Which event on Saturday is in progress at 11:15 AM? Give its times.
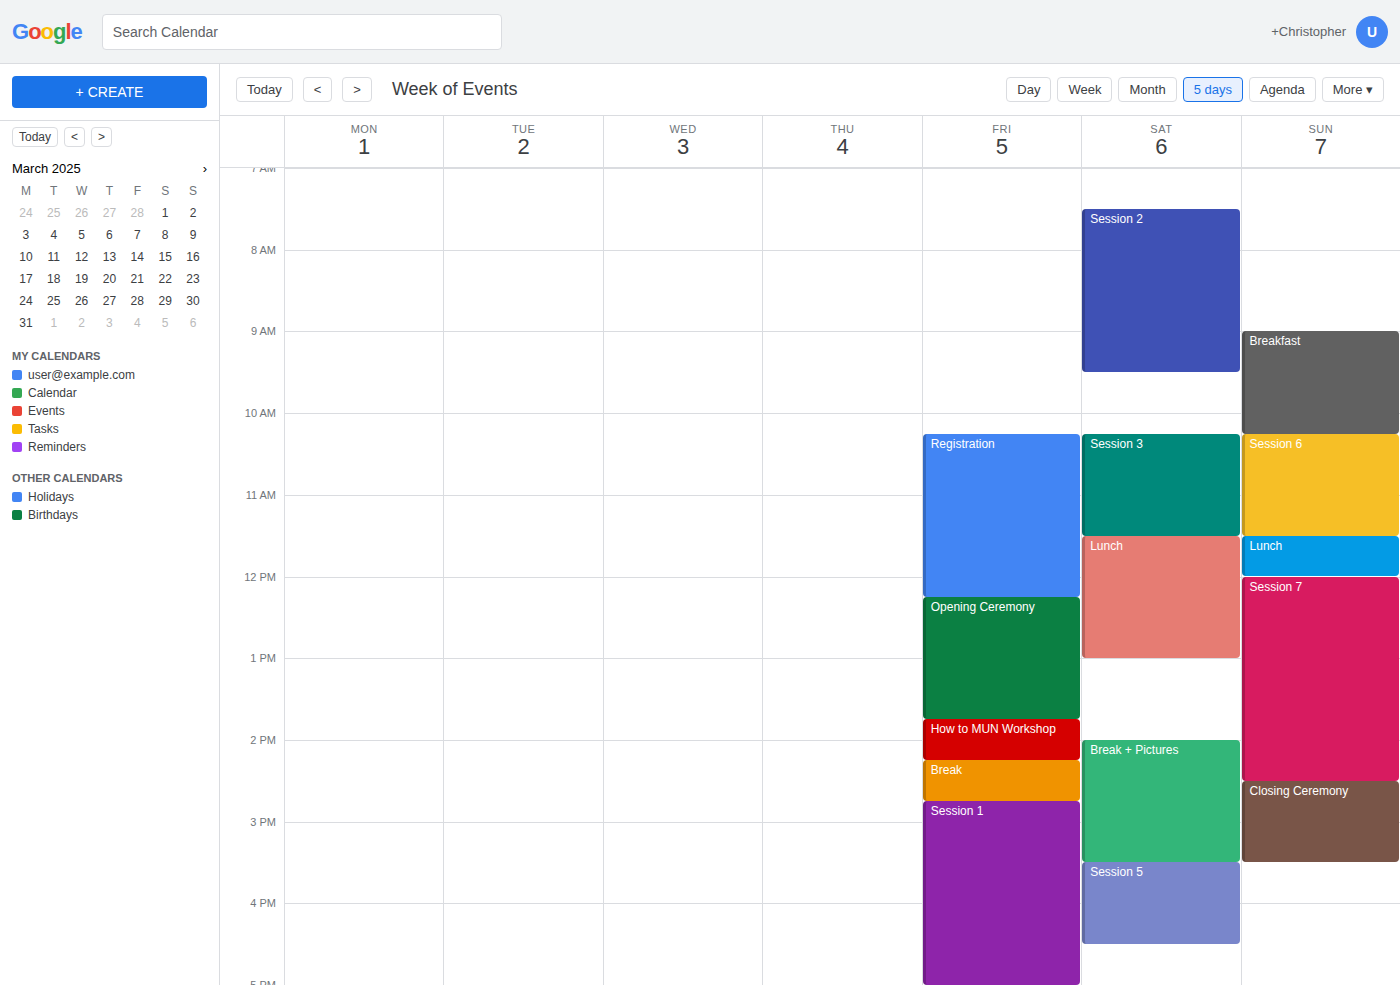
"Session 3", 10:15 AM to 11:30 AM